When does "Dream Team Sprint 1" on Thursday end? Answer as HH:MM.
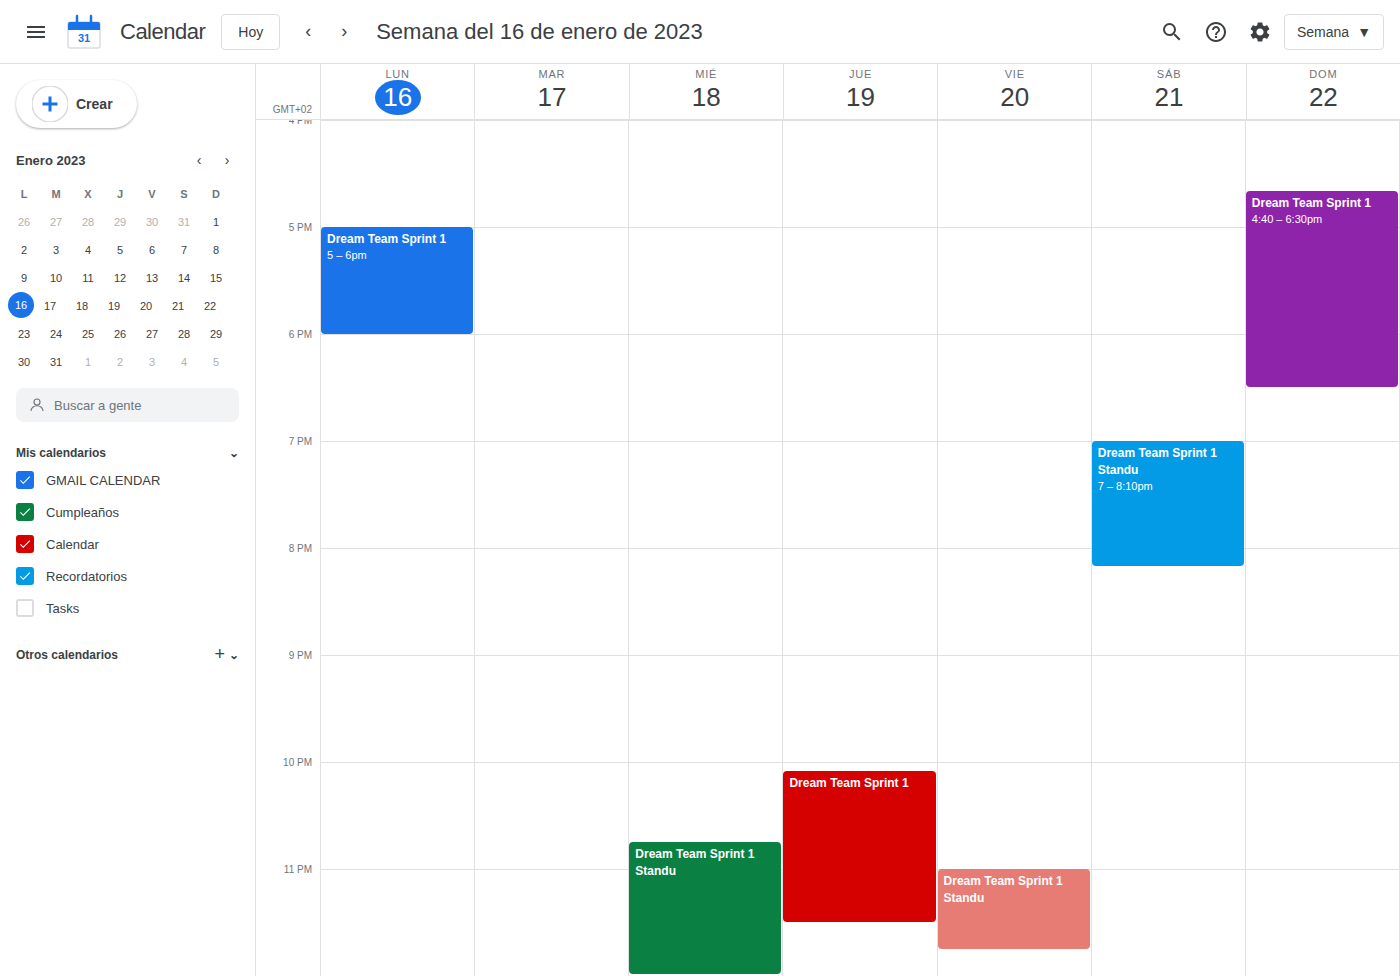
23:30